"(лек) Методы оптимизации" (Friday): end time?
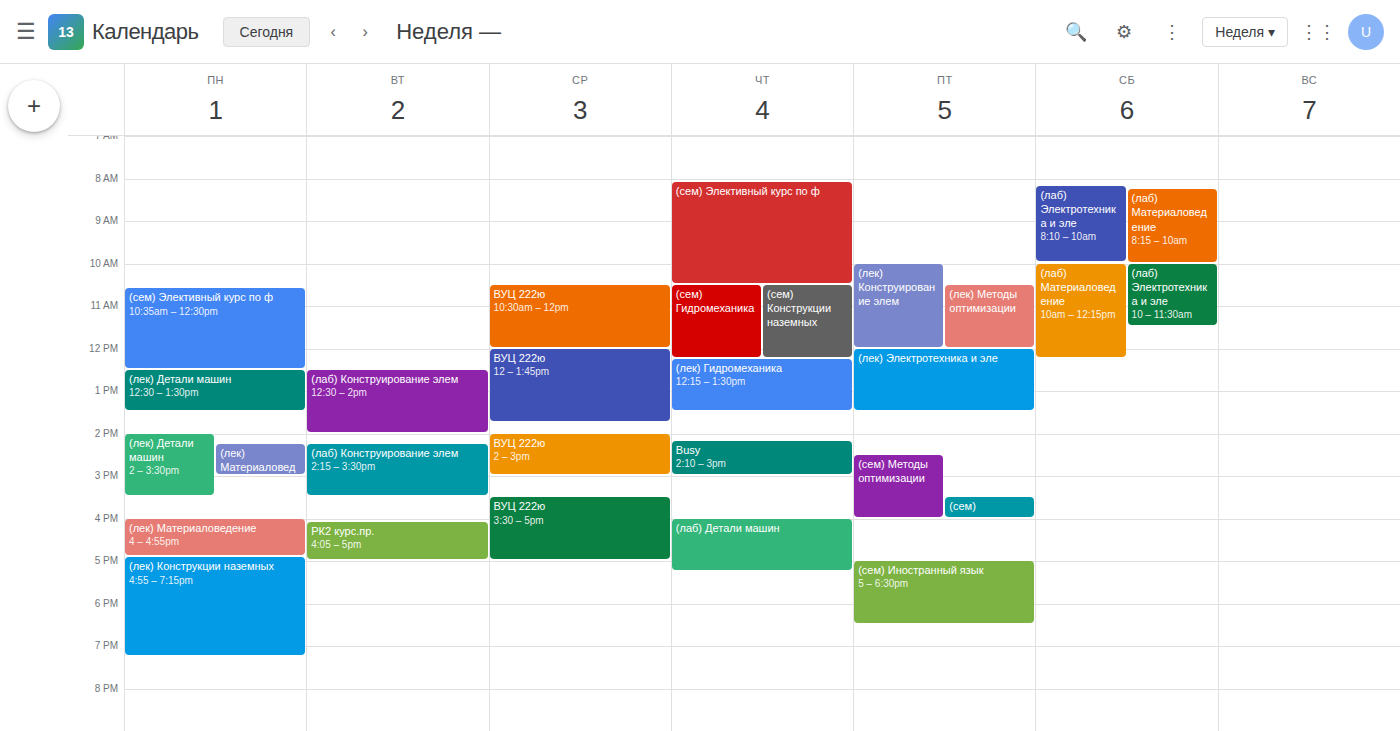
12:00 PM